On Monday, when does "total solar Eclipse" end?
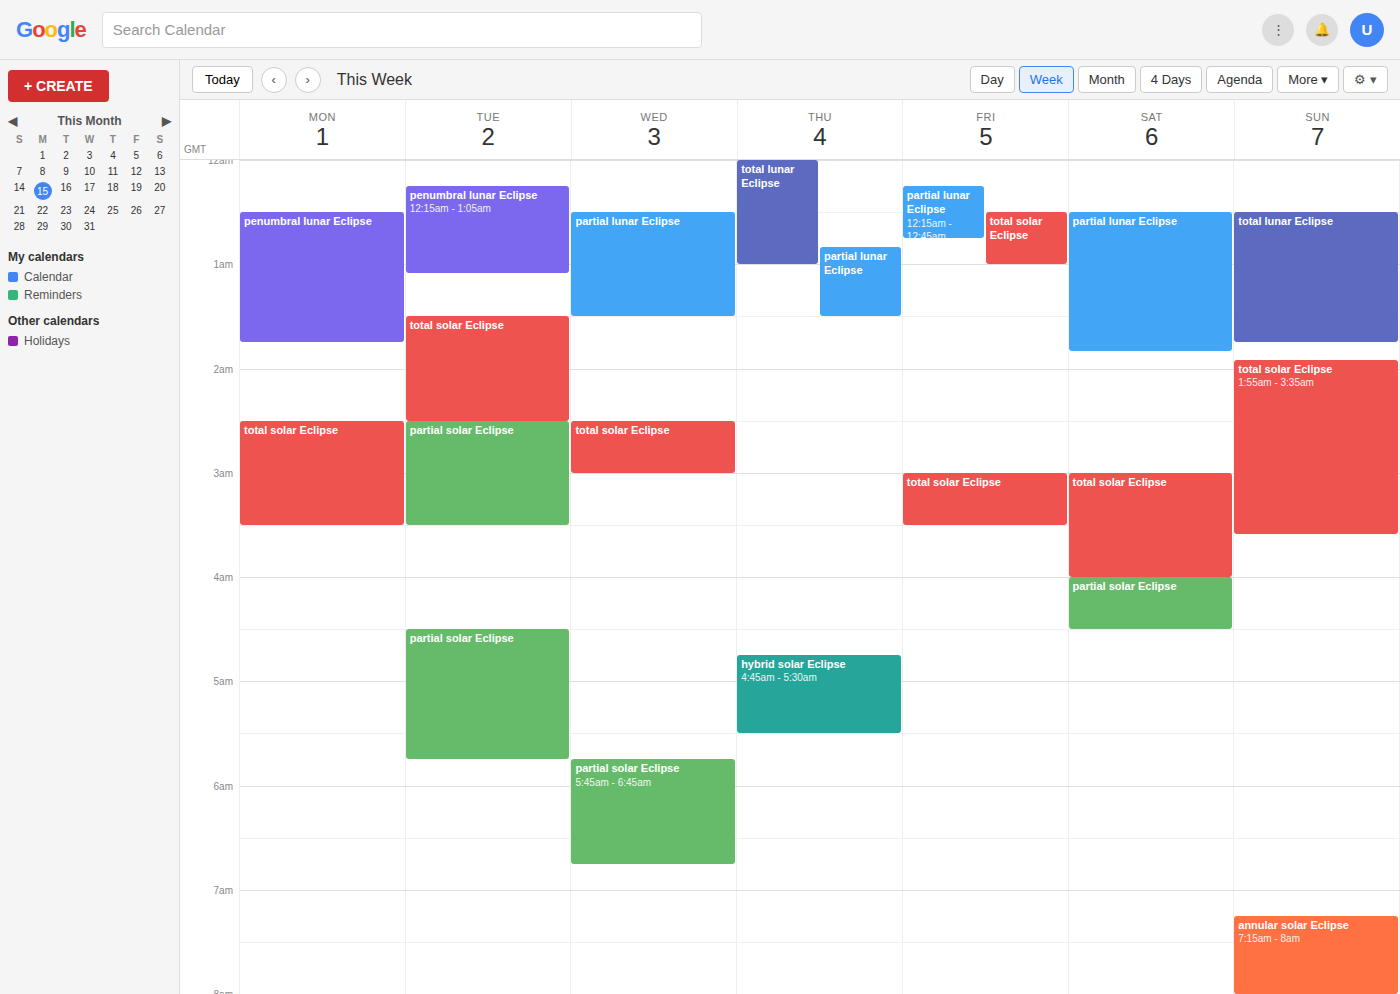
3:30 AM